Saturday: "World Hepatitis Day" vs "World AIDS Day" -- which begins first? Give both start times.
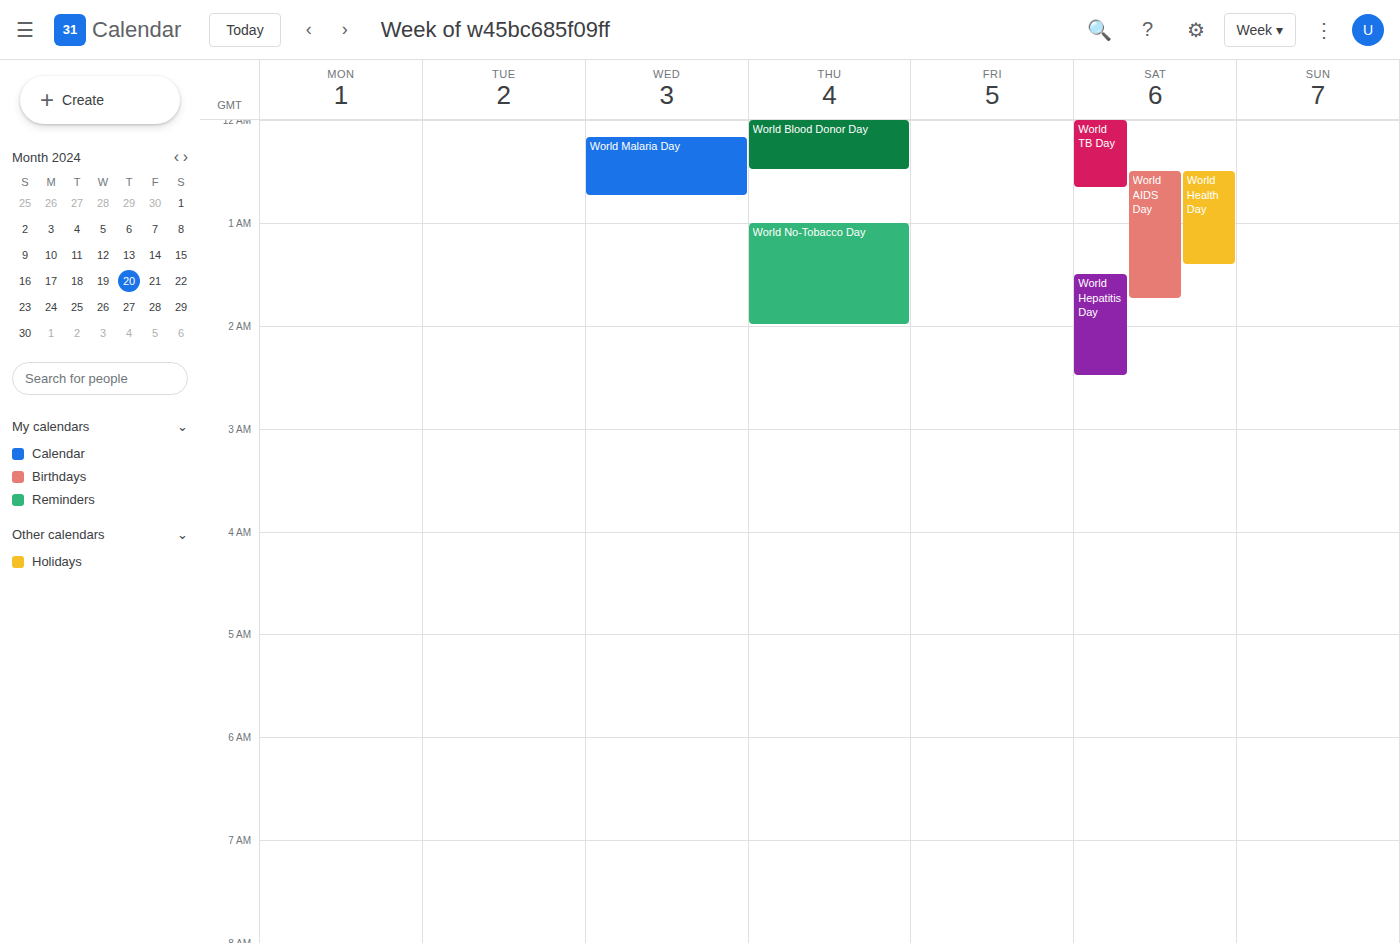
"World AIDS Day" 12:30 AM; "World Hepatitis Day" 1:30 AM.